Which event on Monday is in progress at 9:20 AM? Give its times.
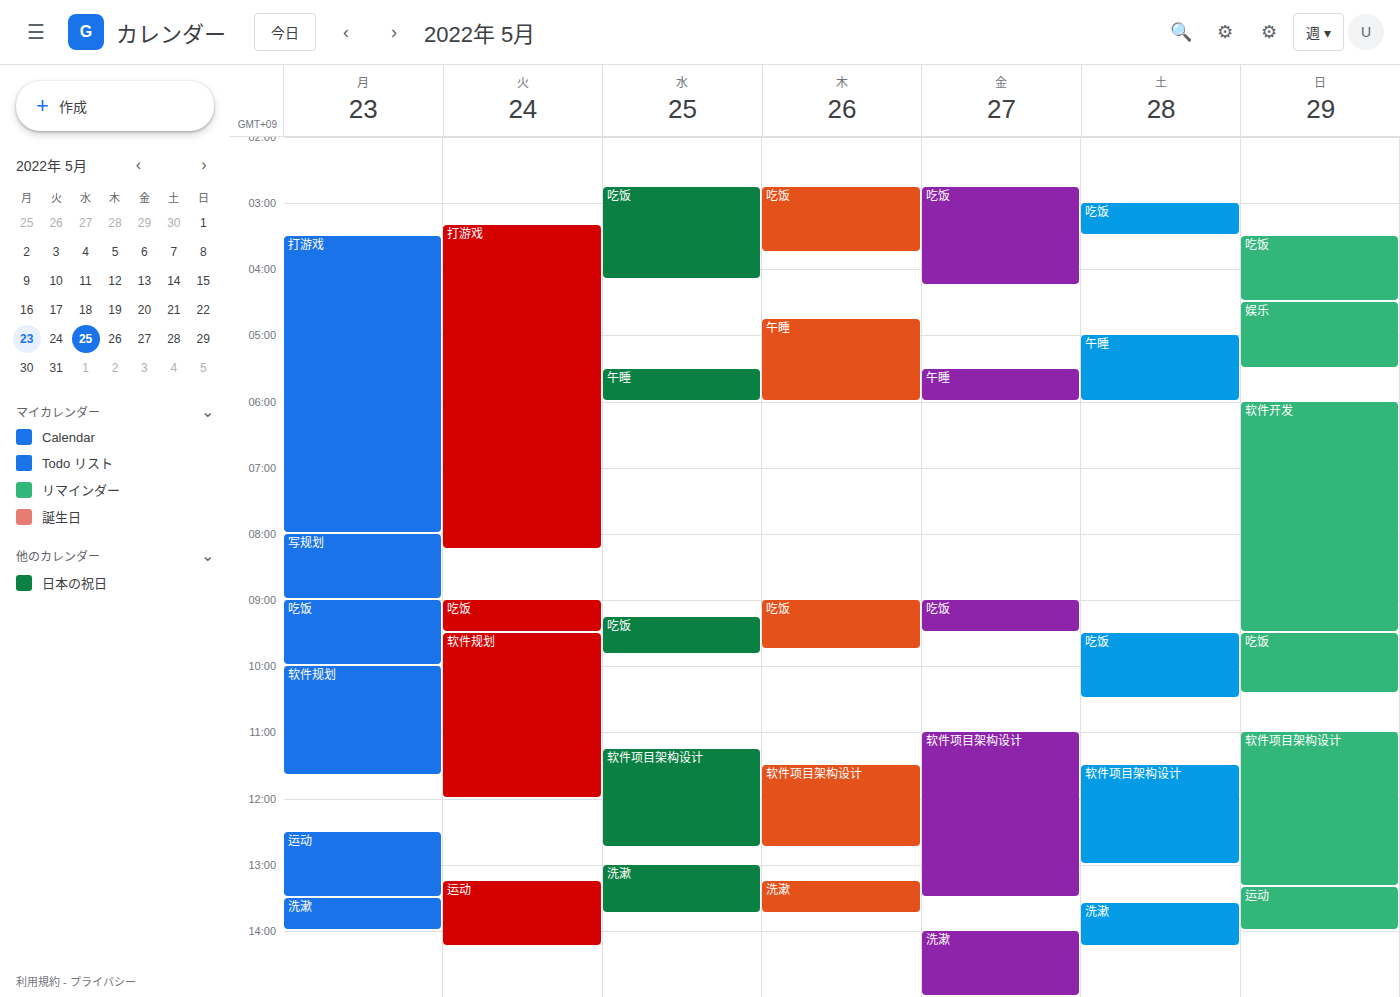
"吃饭", 9:00 AM to 10:00 AM